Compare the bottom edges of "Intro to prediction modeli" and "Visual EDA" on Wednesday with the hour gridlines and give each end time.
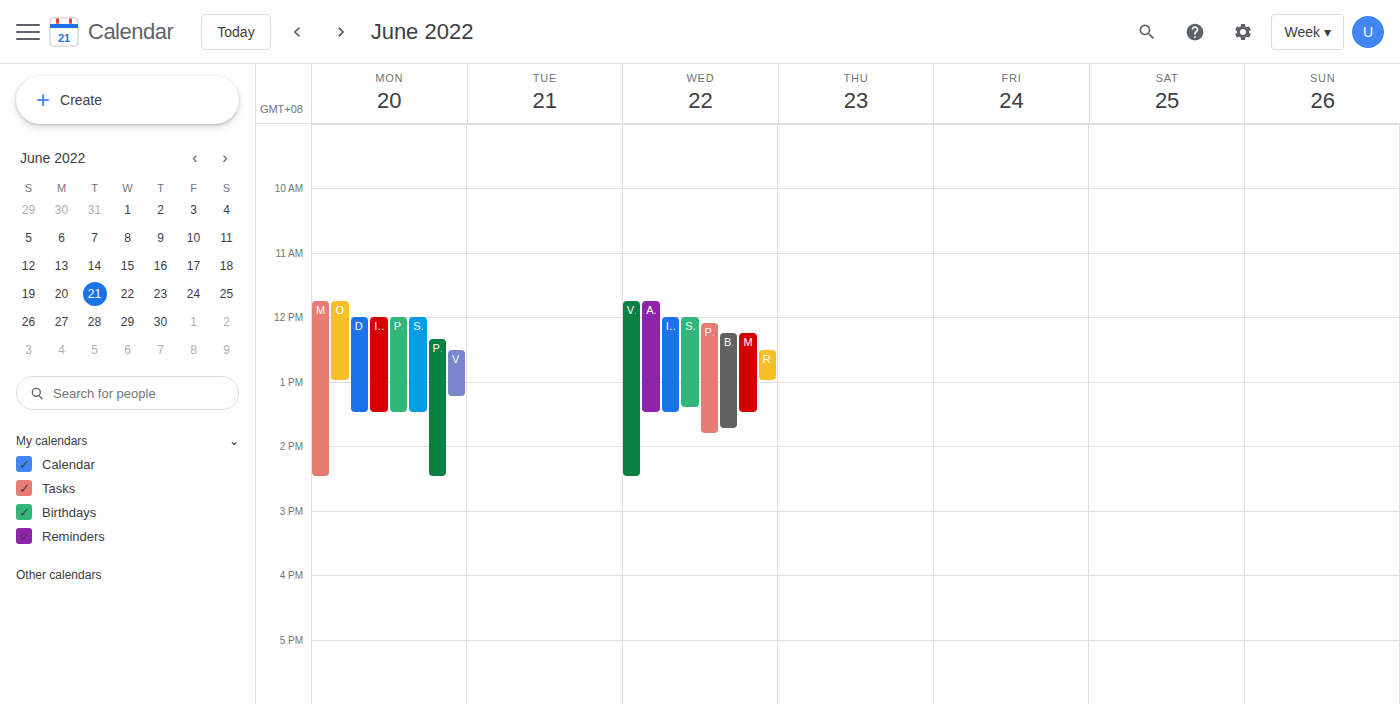
"Intro to prediction modeli": 13:30, halfway between the 13:00 and 14:00 lines. "Visual EDA": 14:30, halfway between the 14:00 and 15:00 lines.